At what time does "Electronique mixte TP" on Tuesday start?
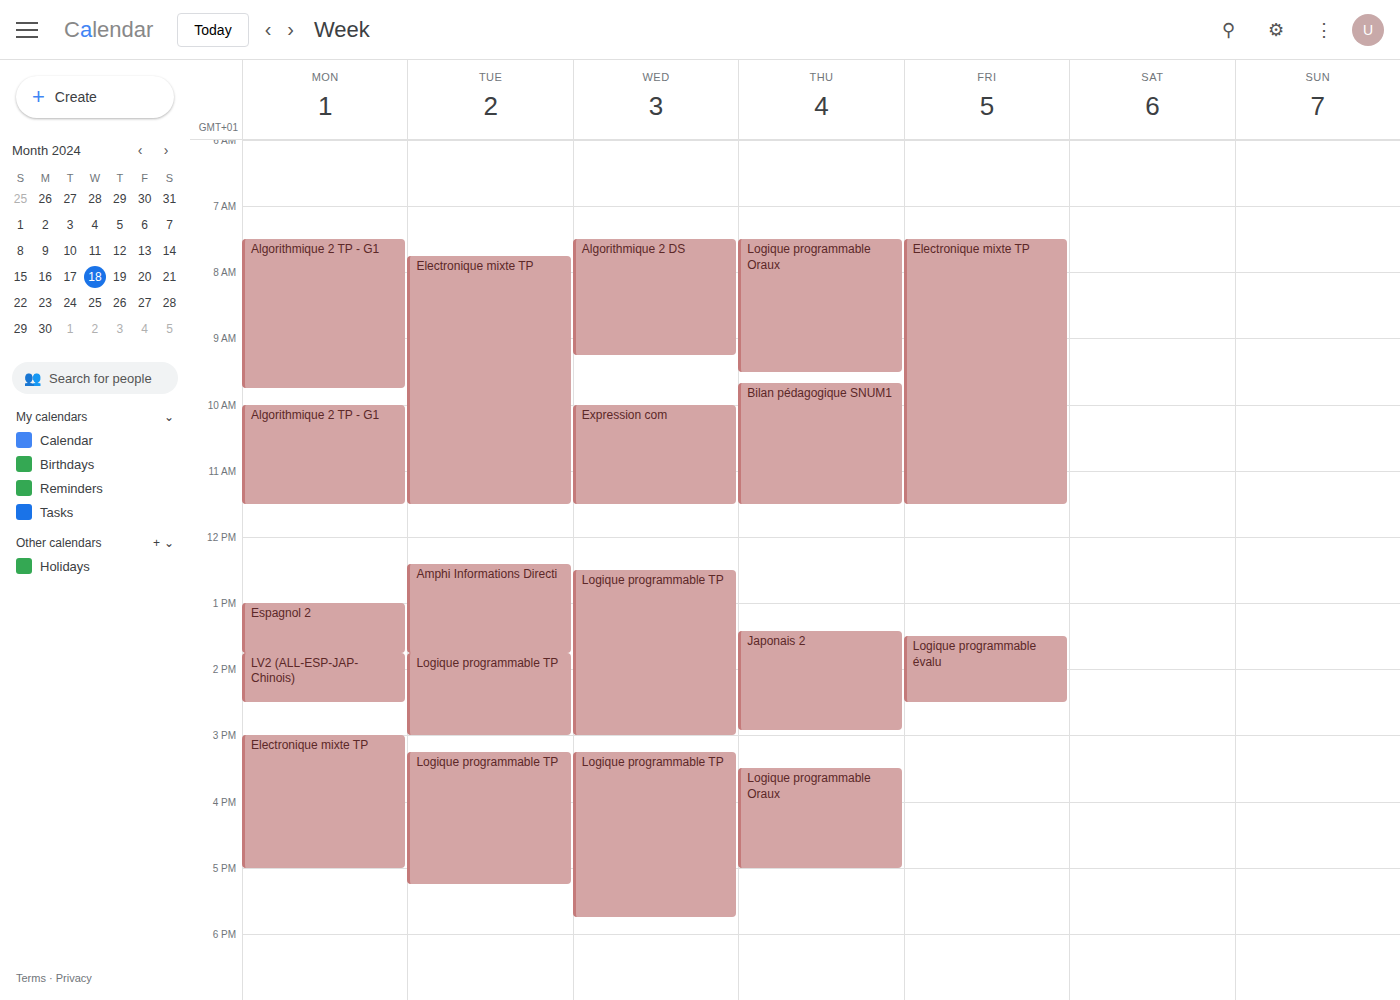
7:45 AM